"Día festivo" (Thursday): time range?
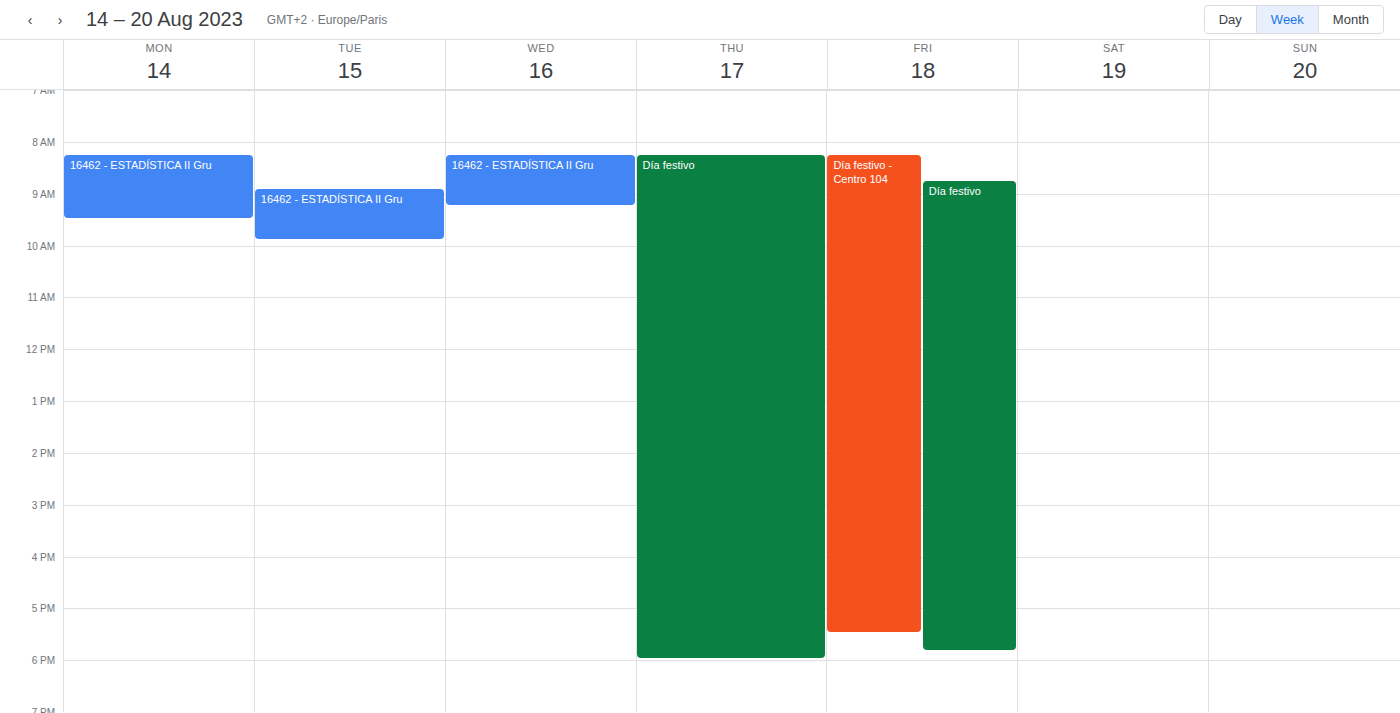
08:15 to 18:00